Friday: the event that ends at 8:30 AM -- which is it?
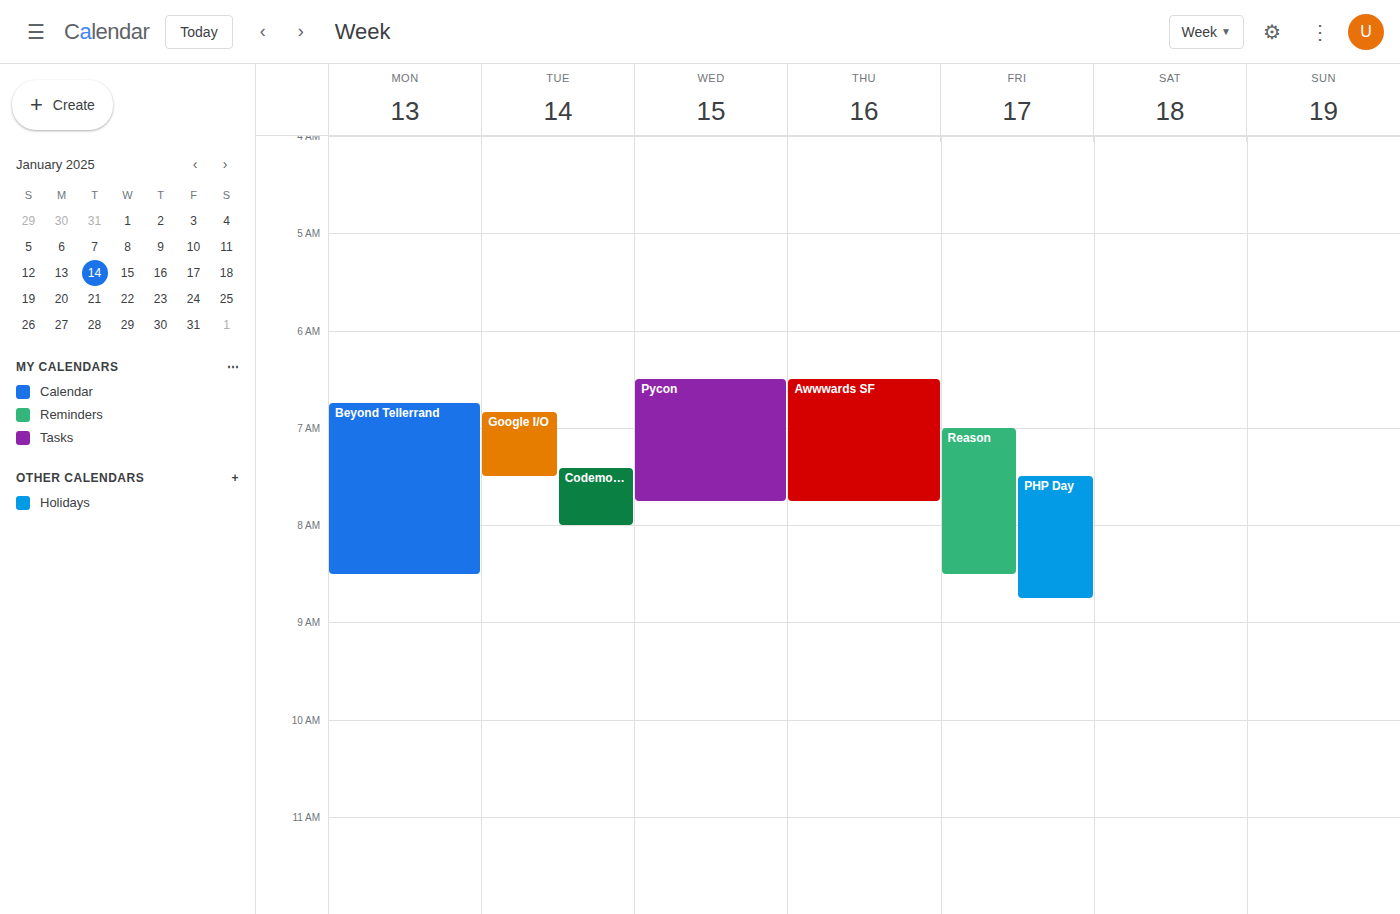
"Reason"